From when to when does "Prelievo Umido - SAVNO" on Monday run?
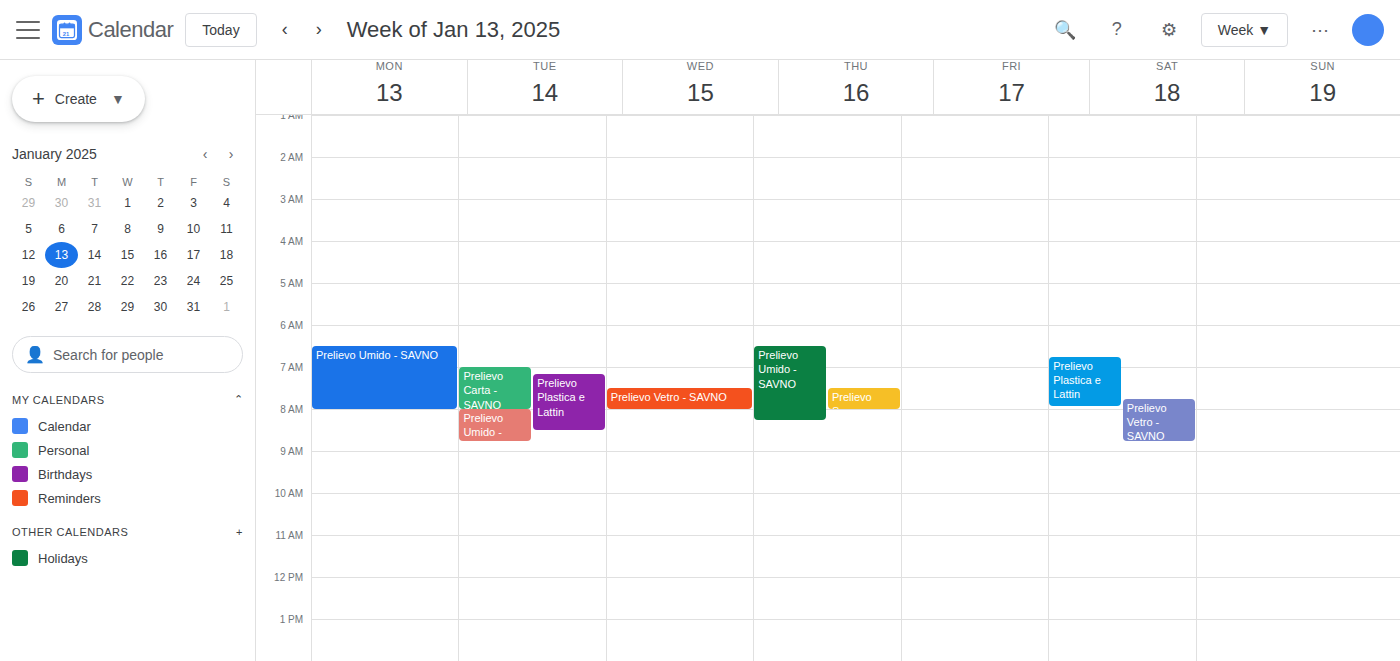
6:30 AM to 8:00 AM